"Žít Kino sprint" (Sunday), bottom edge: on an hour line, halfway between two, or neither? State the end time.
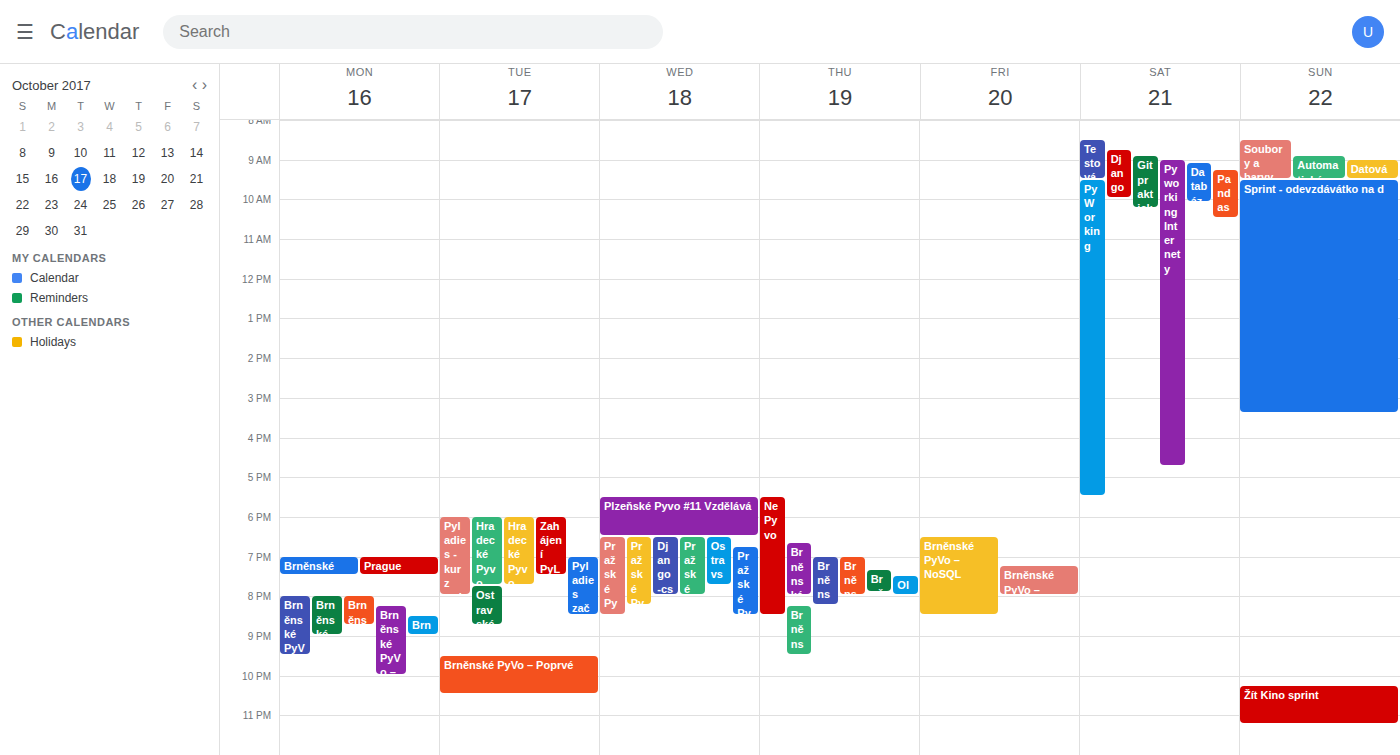
11:15 PM -- neither: a quarter of the way from the 11 PM line to the 12 AM line.